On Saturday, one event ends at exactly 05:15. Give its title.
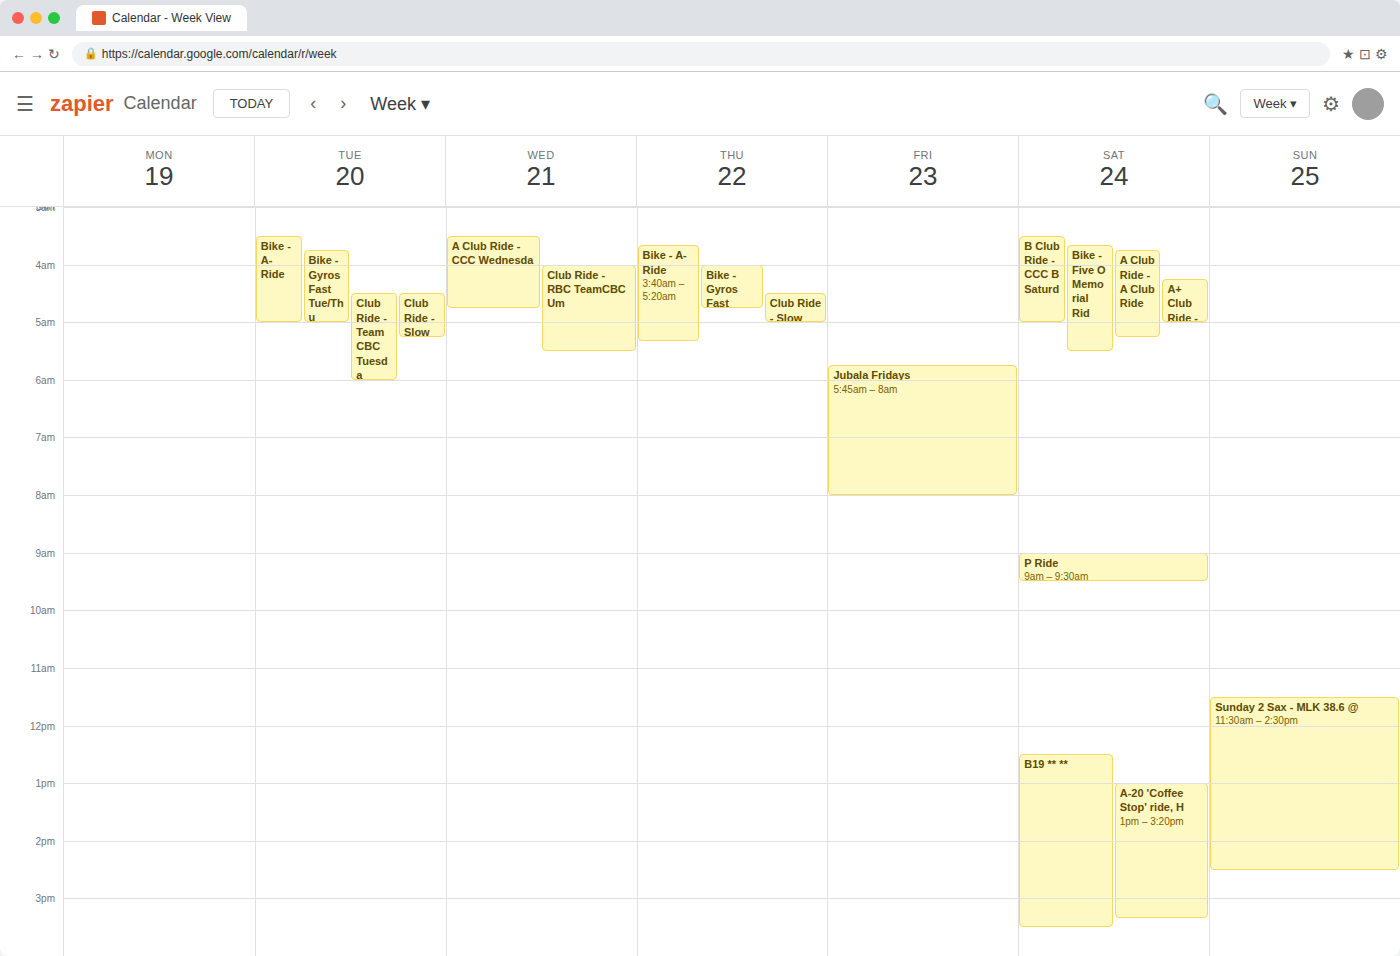
"A Club Ride - A Club Ride"